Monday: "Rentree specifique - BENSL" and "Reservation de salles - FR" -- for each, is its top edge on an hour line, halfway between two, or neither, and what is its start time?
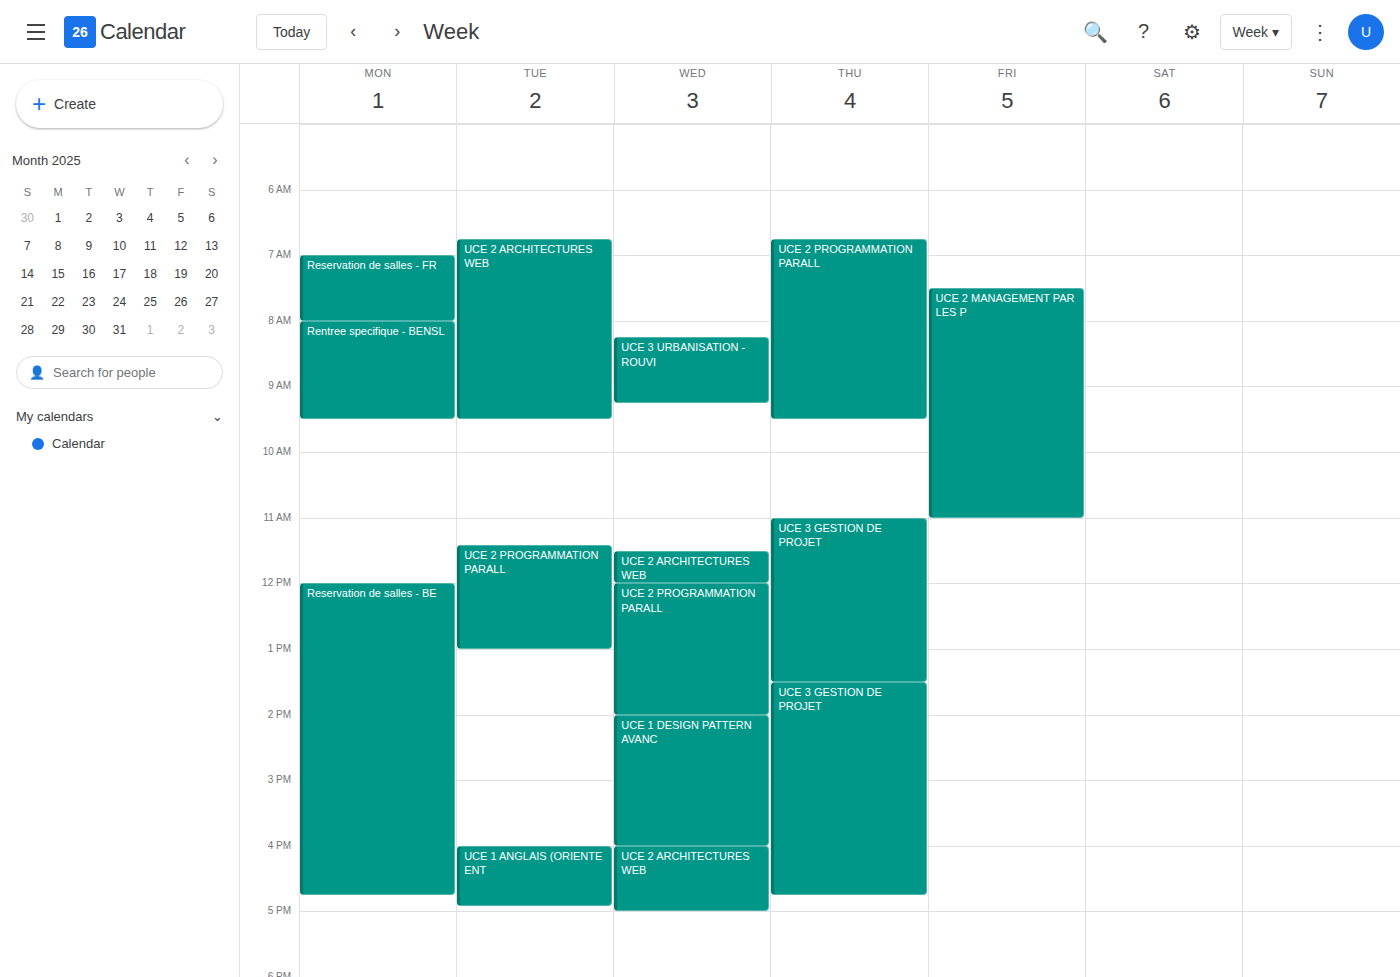
"Rentree specifique - BENSL": 8:00 AM, exactly on the 8 AM line. "Reservation de salles - FR": 7:00 AM, exactly on the 7 AM line.